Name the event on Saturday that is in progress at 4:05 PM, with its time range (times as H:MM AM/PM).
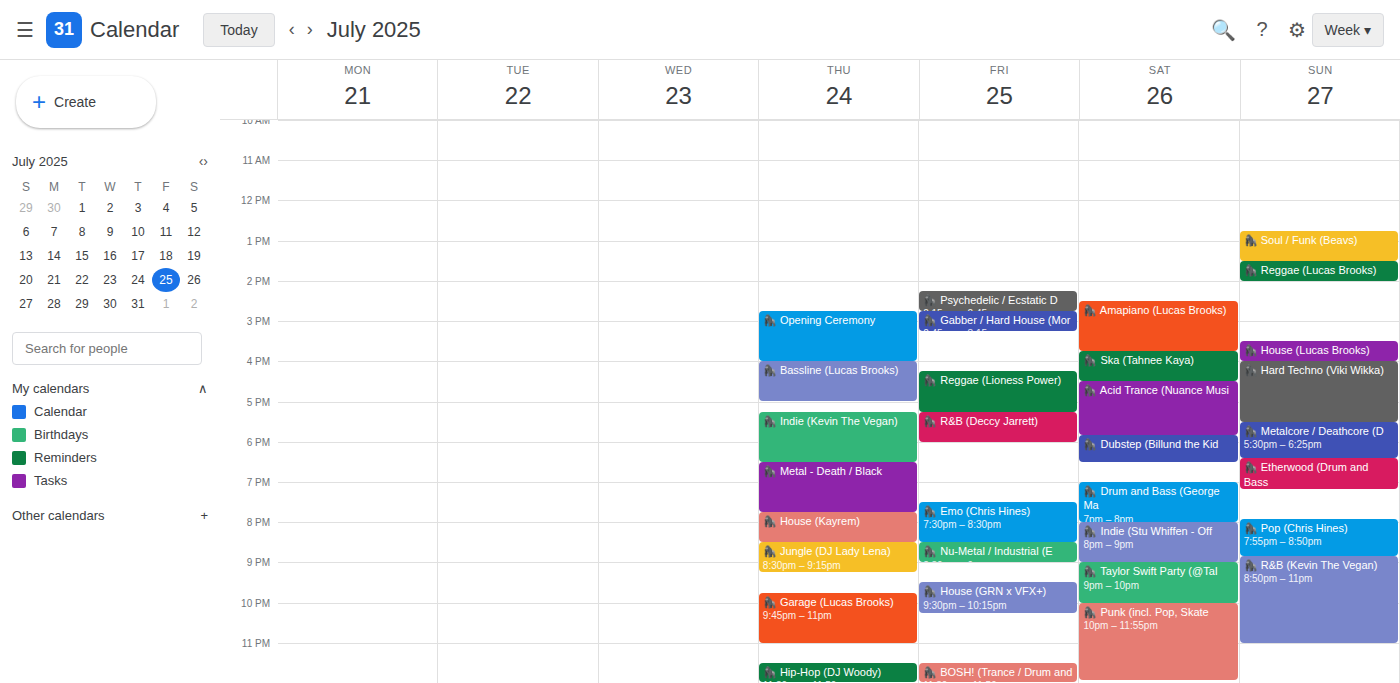
"🦍 Ska (Tahnee Kaya)", 3:45 PM to 4:30 PM